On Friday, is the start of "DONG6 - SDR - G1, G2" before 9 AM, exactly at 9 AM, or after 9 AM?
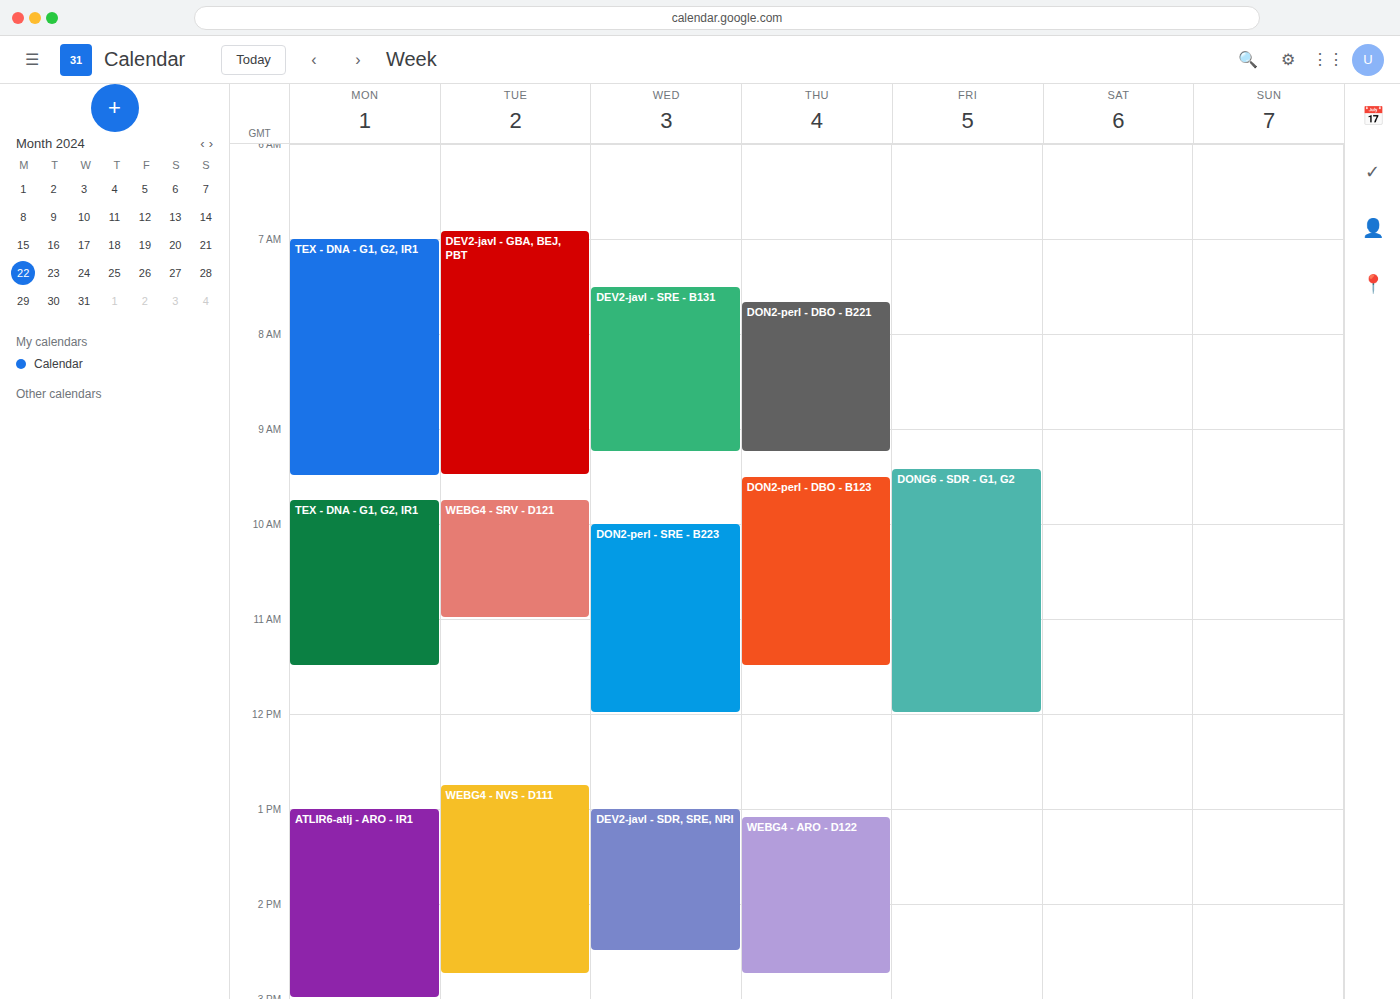
9:25 AM -- after 9 AM, 25 minutes below the 9 AM line.